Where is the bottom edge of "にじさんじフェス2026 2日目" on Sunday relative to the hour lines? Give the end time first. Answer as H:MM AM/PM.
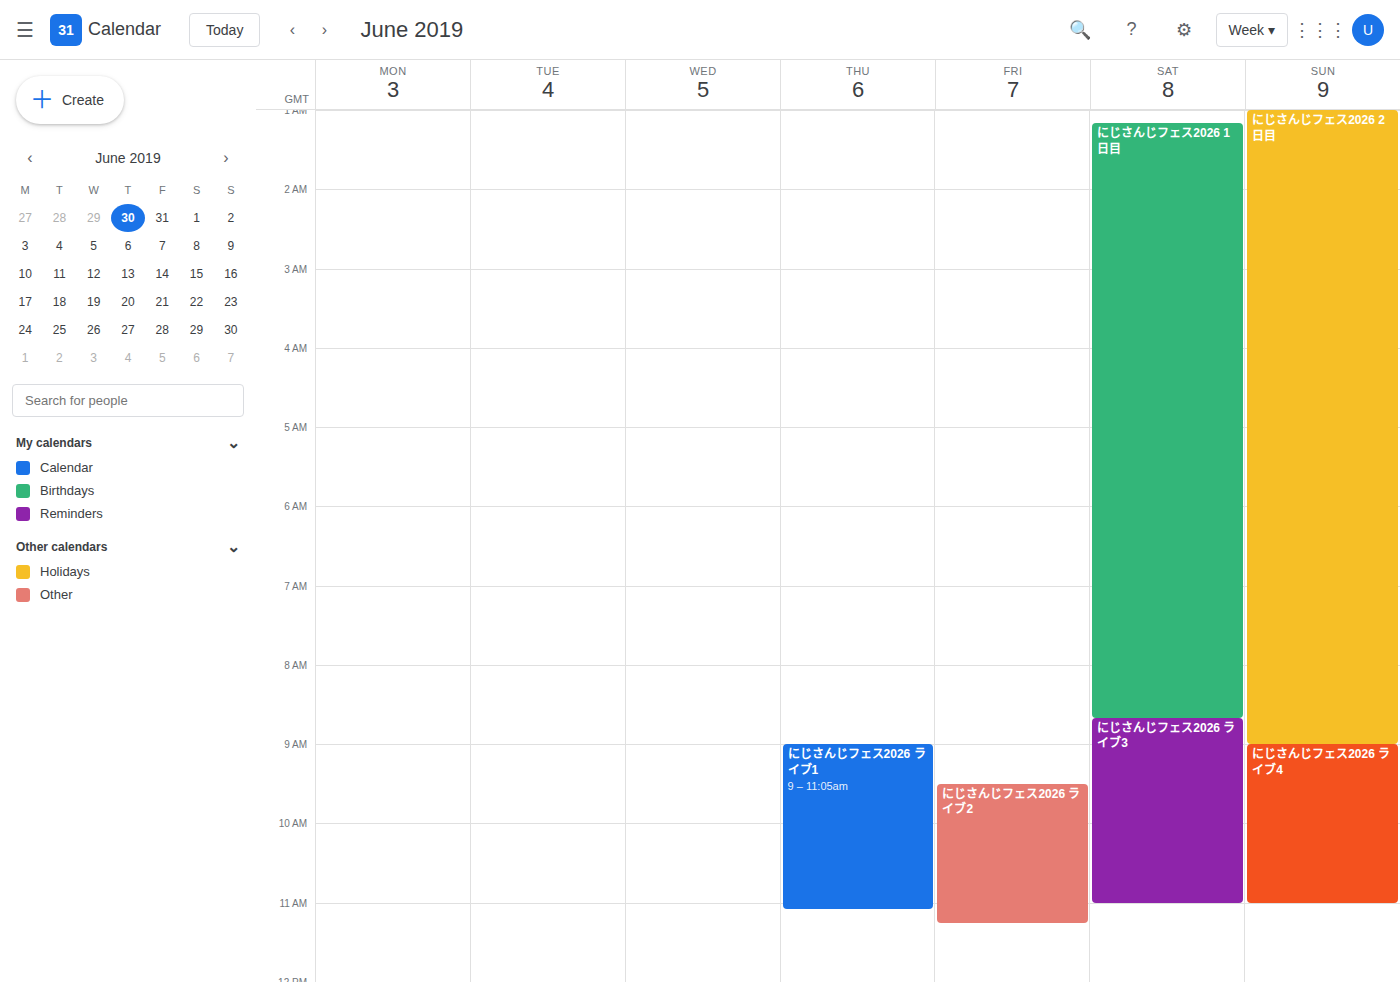
9:00 AM -- exactly on the 9 AM line.